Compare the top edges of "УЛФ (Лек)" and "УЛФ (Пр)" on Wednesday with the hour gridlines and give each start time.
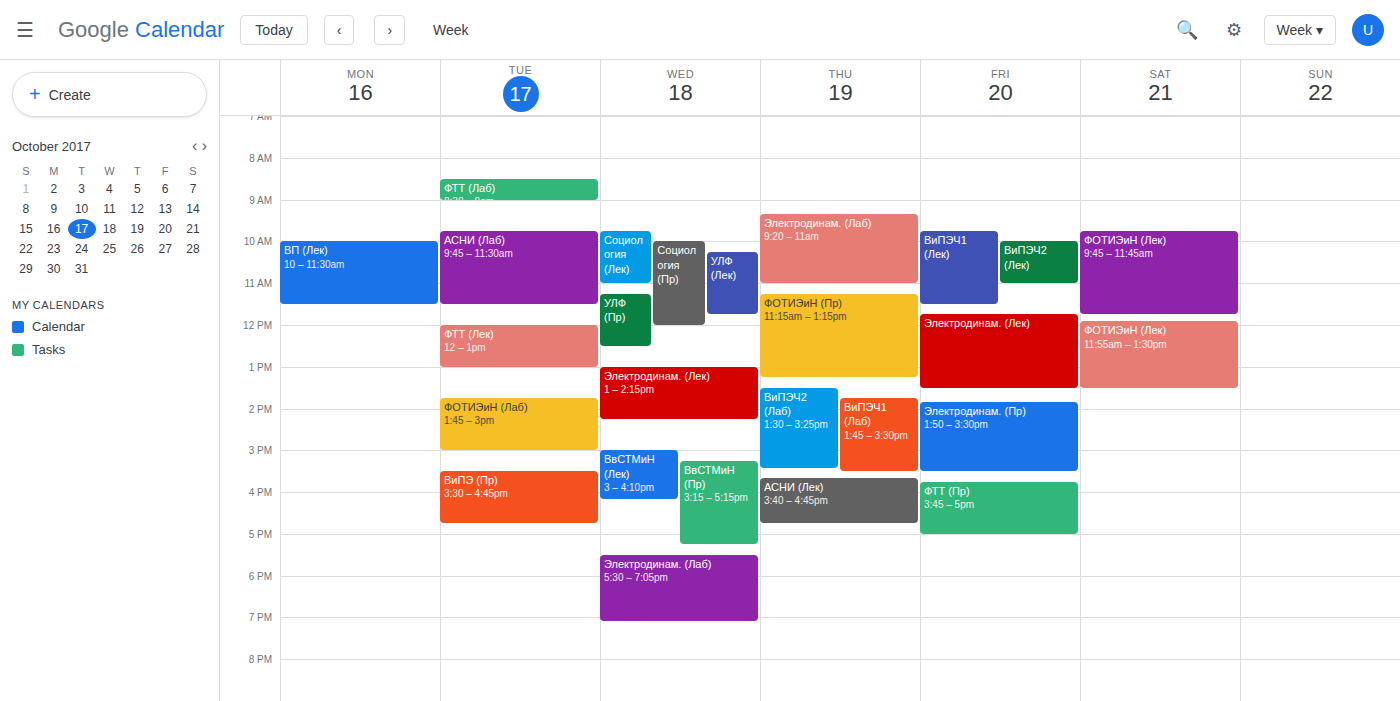
"УЛФ (Лек)": 10:15 AM, neither: a quarter of the way from the 10 AM line to the 11 AM line. "УЛФ (Пр)": 11:15 AM, neither: a quarter of the way from the 11 AM line to the 12 PM line.